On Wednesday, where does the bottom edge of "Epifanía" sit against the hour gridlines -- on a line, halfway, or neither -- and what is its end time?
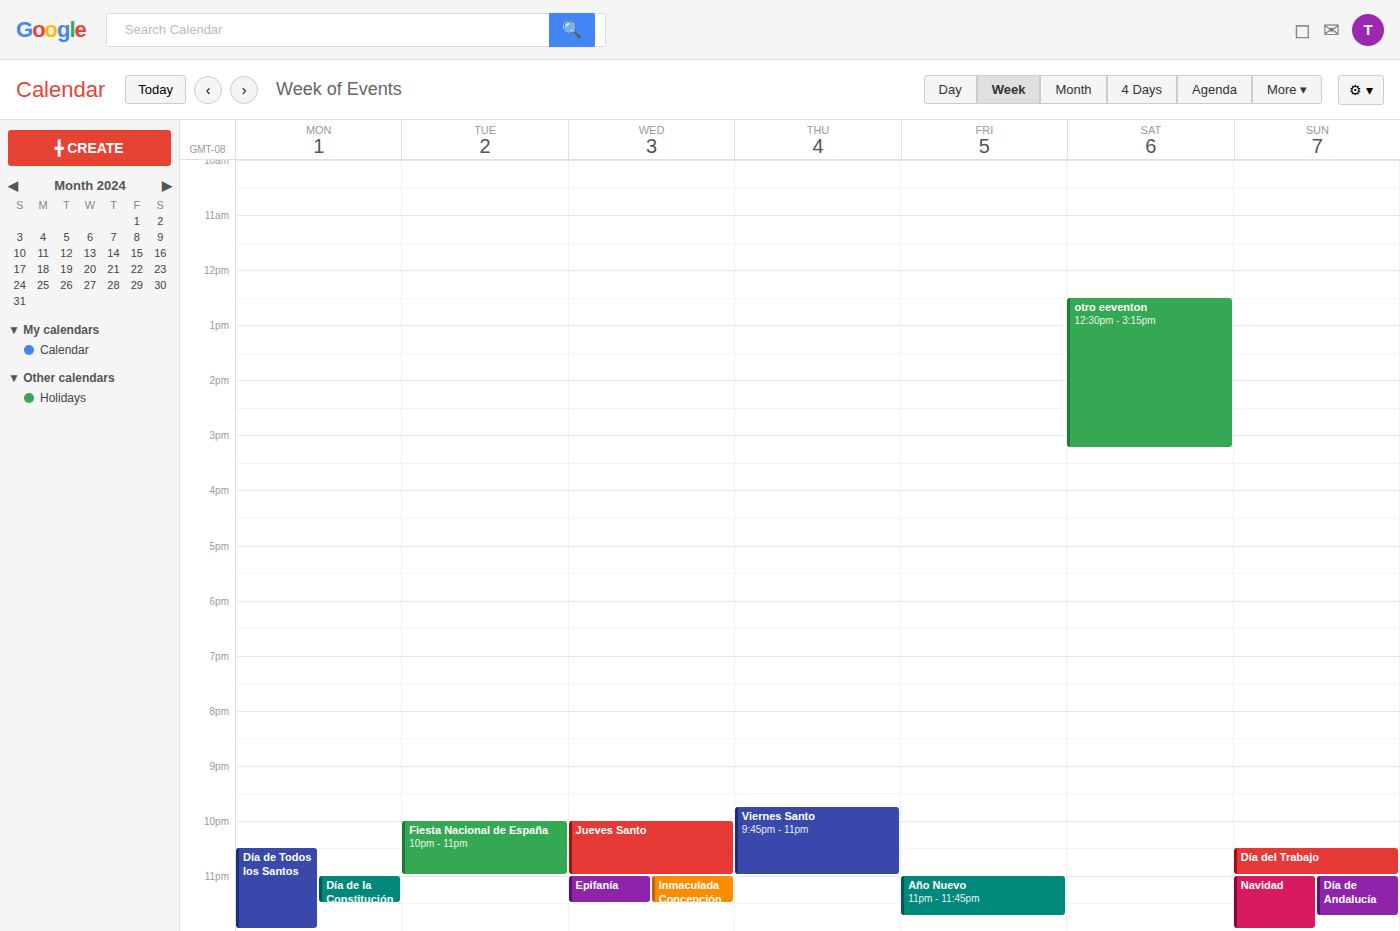
11:30 PM -- halfway between the 11 PM and 12 AM lines.